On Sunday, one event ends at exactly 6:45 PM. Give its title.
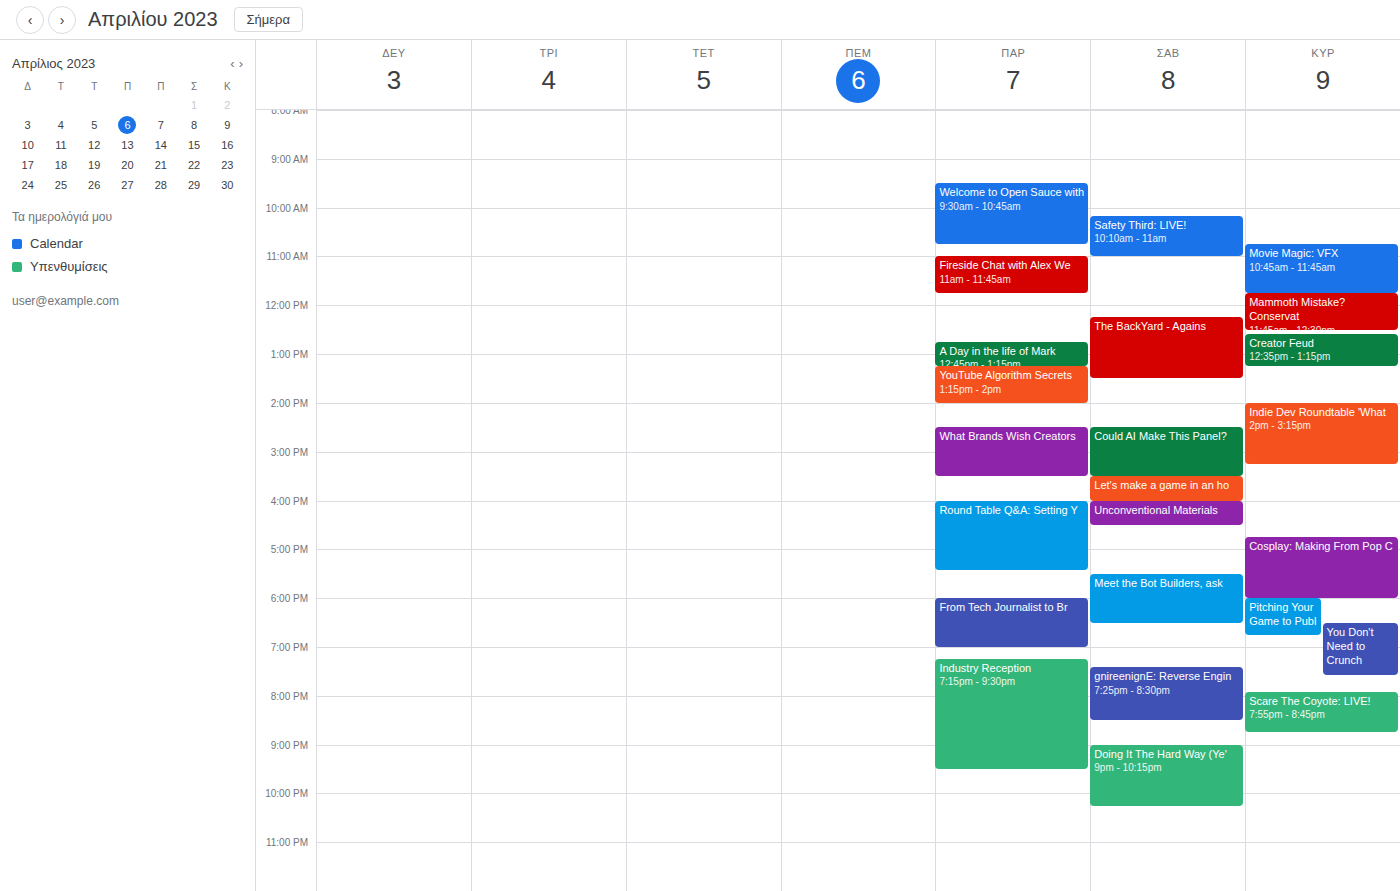
"Pitching Your Game to Publ"